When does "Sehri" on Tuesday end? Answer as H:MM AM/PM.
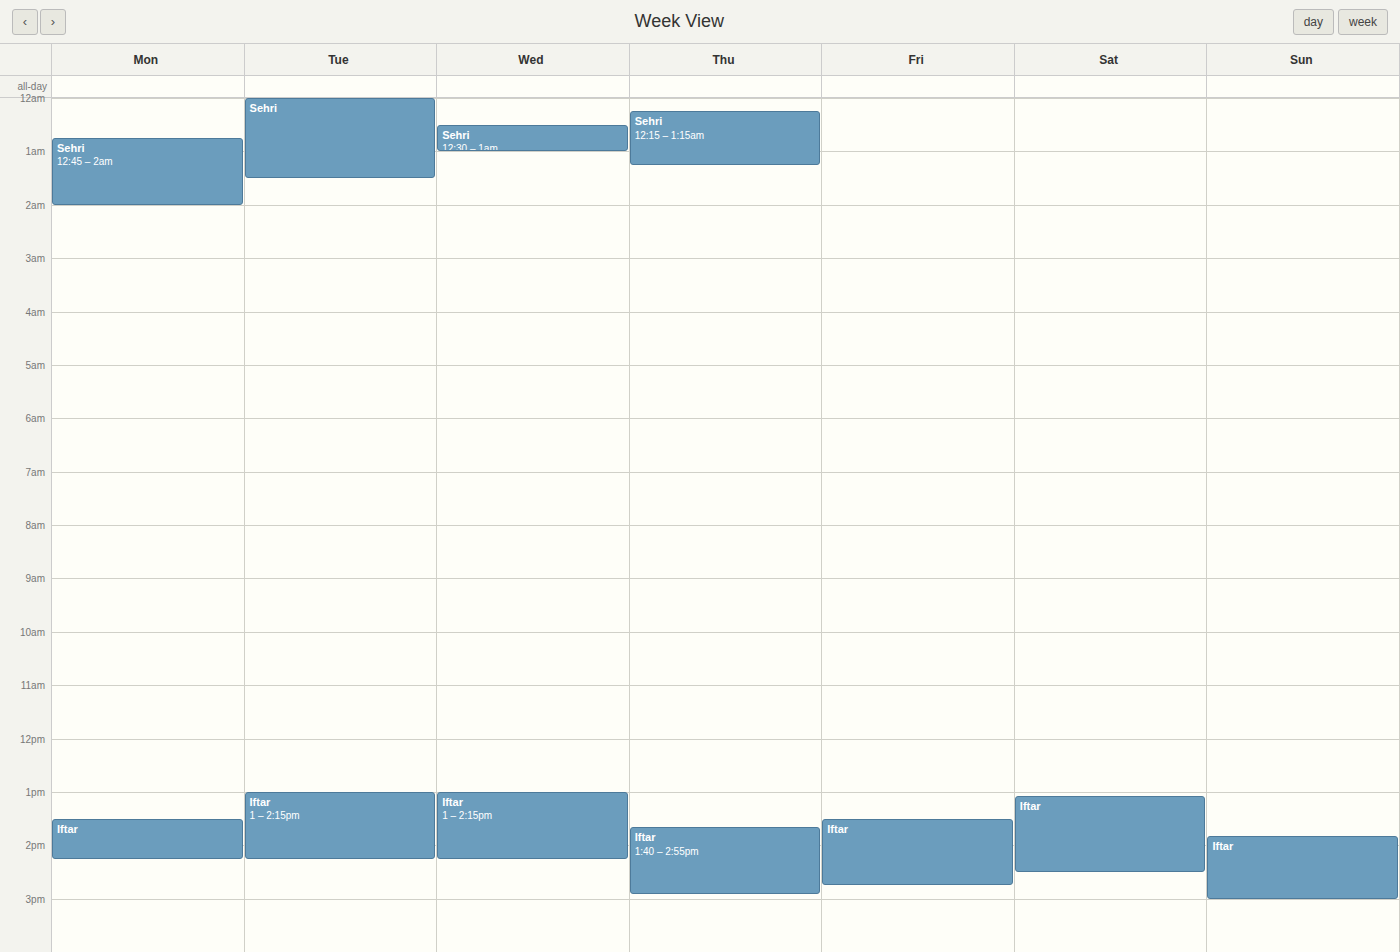
1:30 AM